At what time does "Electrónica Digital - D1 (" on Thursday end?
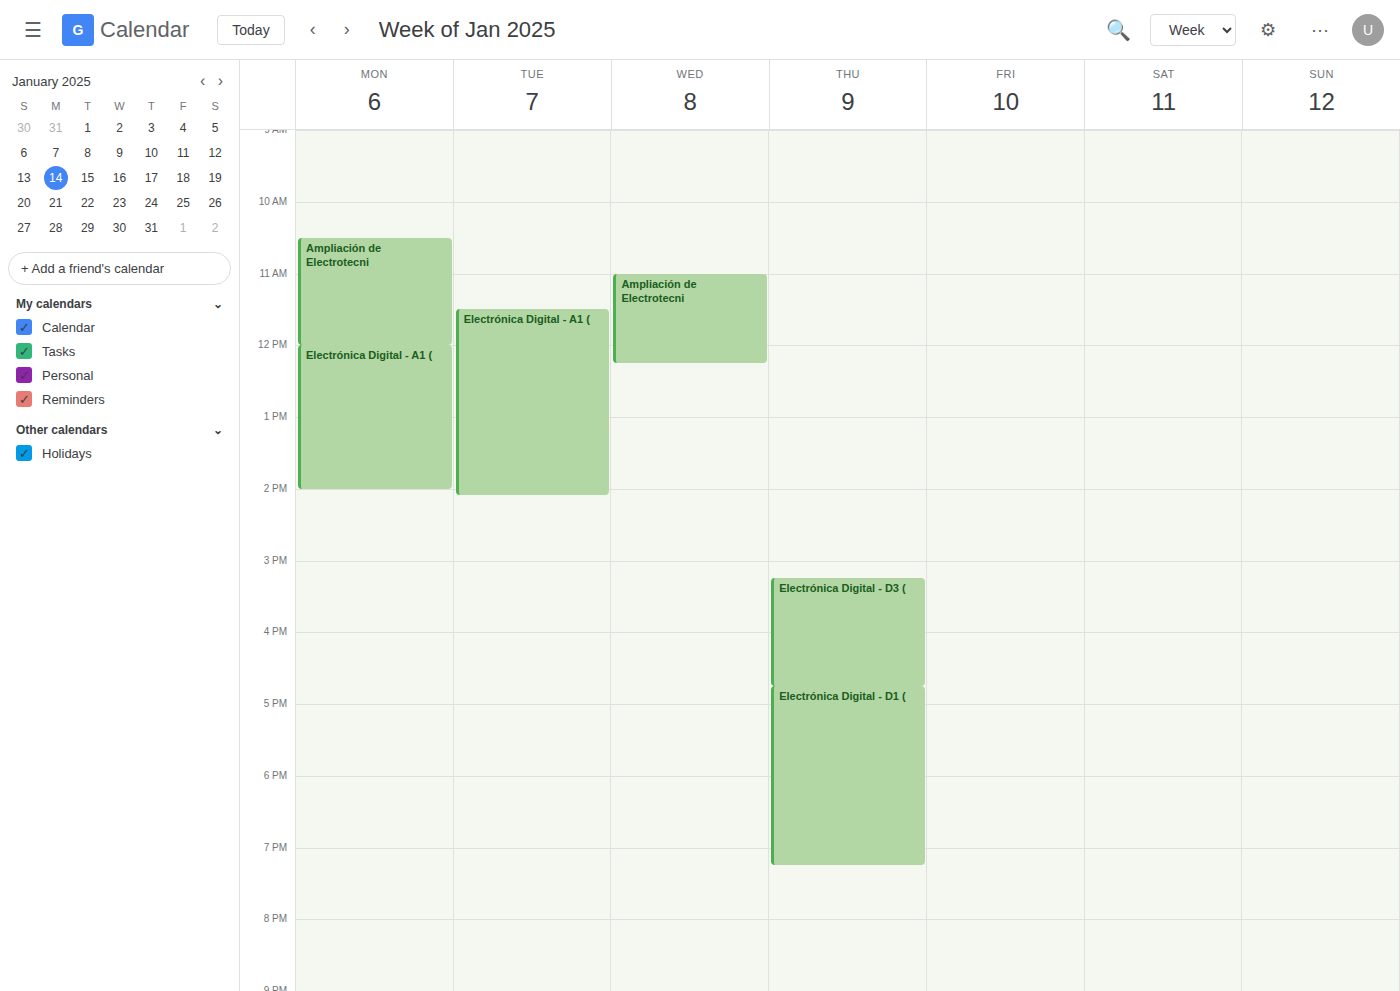
7:15 PM